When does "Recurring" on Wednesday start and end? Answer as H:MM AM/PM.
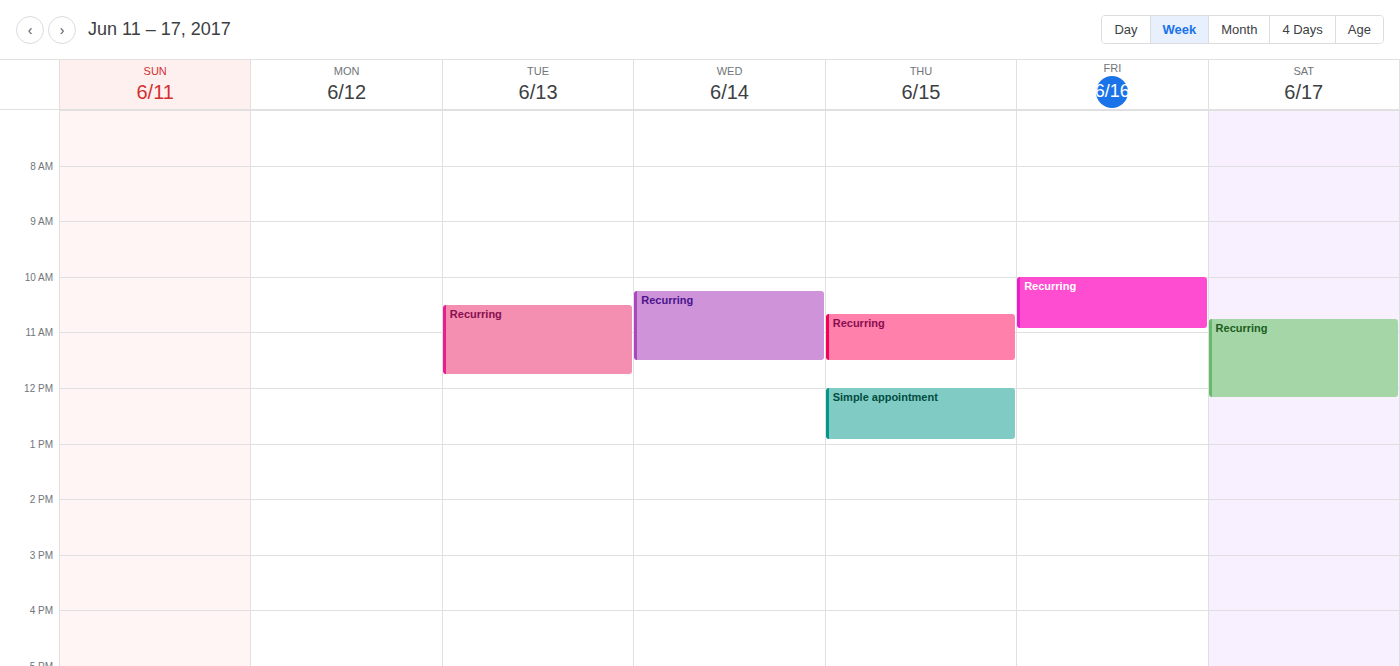
10:15 AM to 11:30 AM